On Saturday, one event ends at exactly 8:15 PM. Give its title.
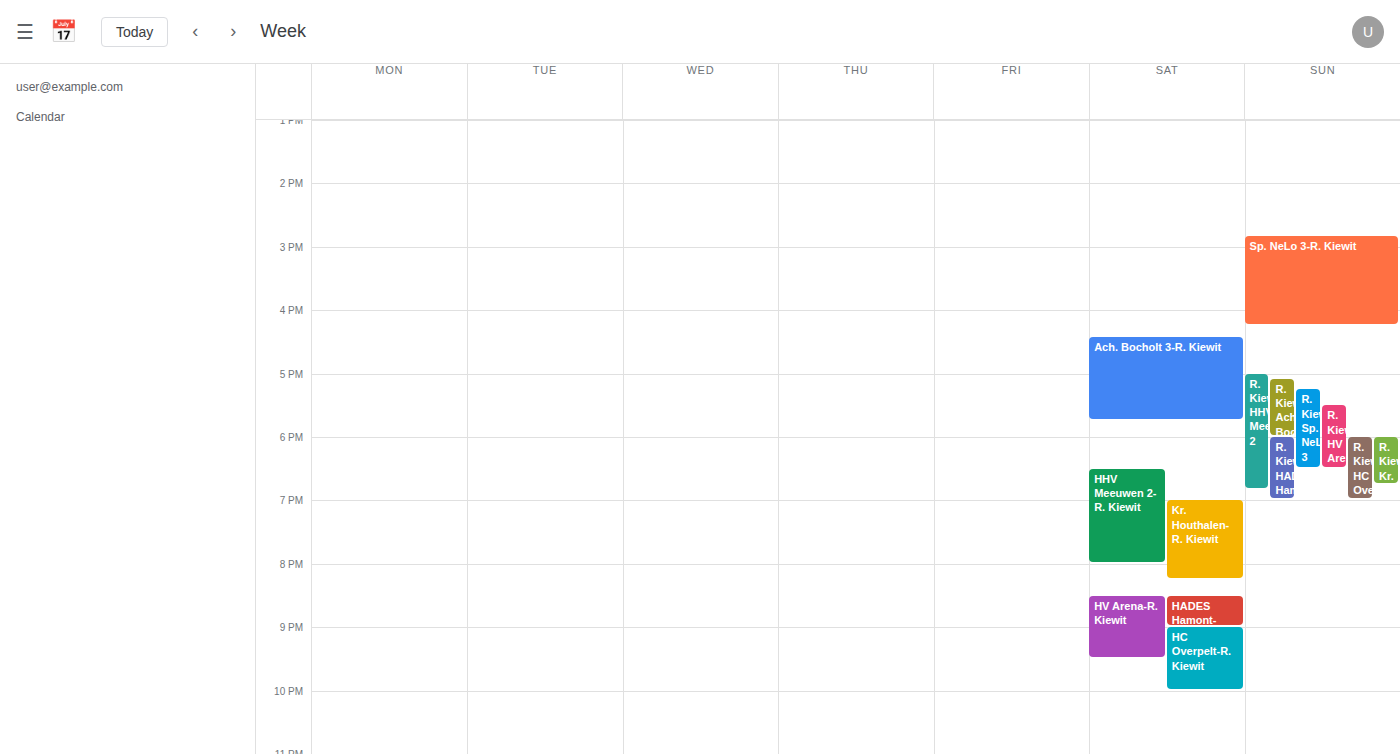
"Kr. Houthalen-R. Kiewit"